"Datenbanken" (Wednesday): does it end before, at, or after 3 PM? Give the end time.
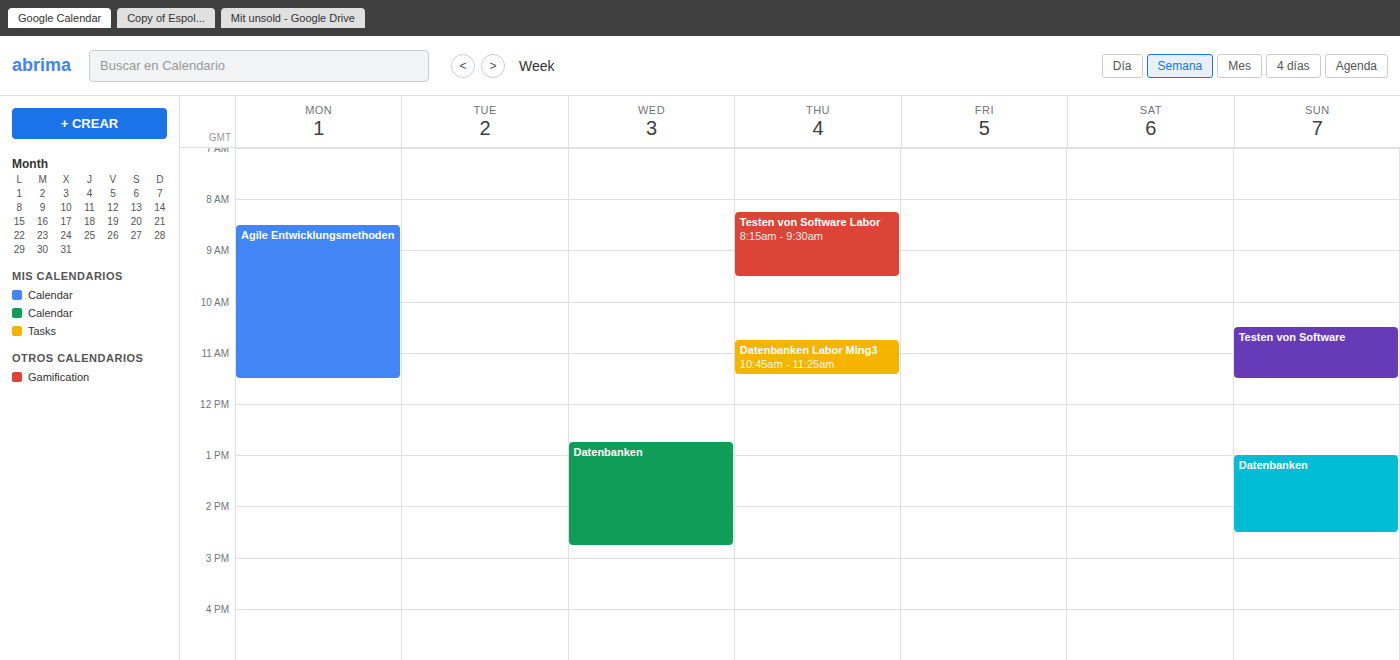
2:45 PM -- before 3 PM, 15 minutes above the 3 PM line.